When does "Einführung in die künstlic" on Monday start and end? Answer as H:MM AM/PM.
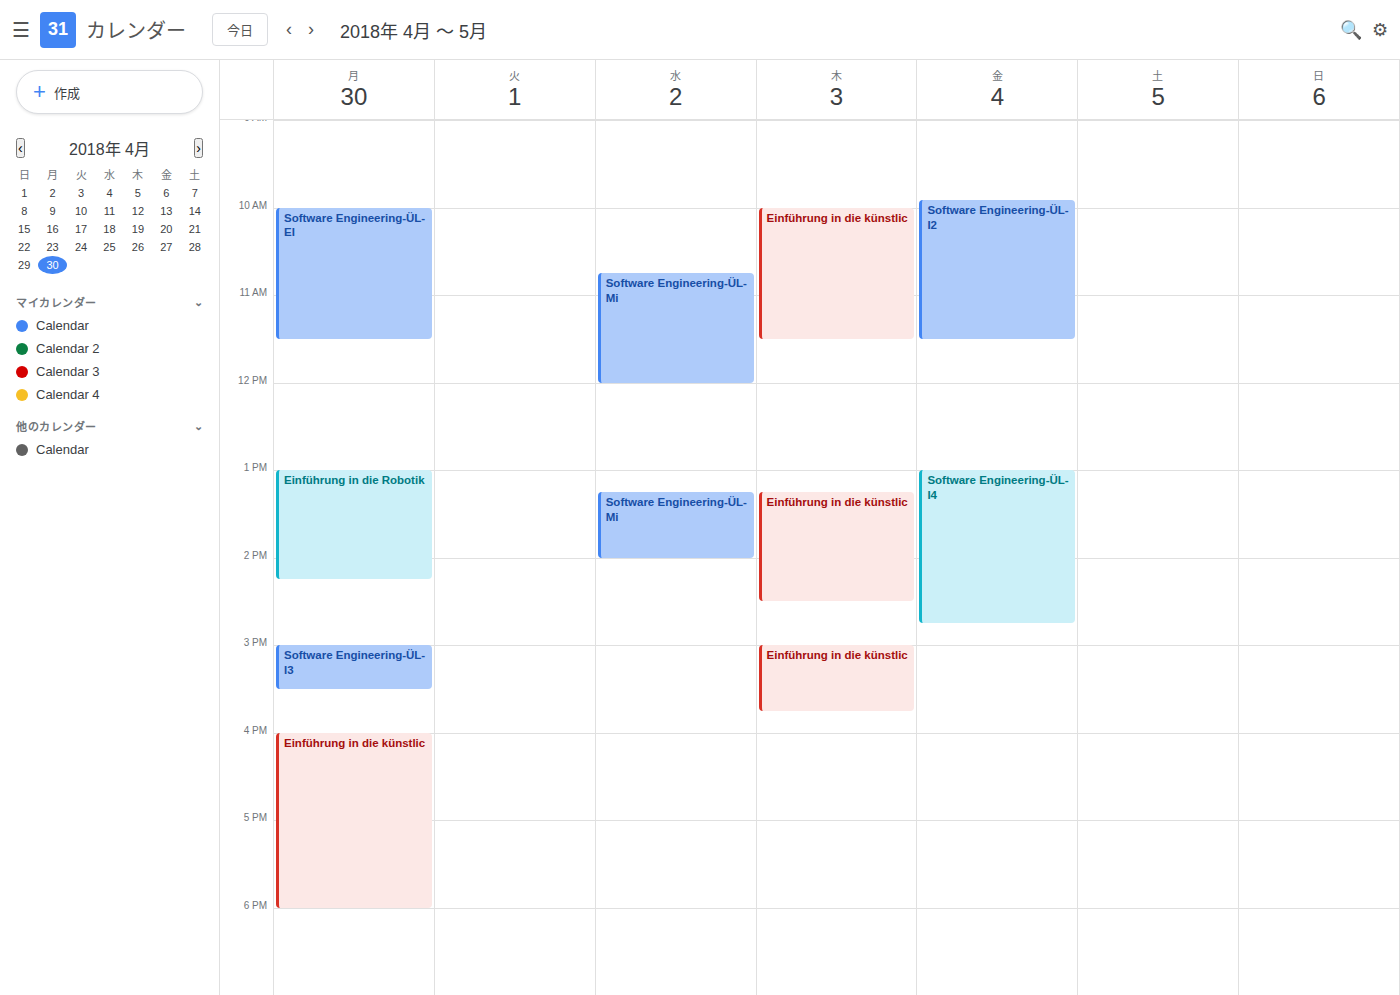
4:00 PM to 6:00 PM